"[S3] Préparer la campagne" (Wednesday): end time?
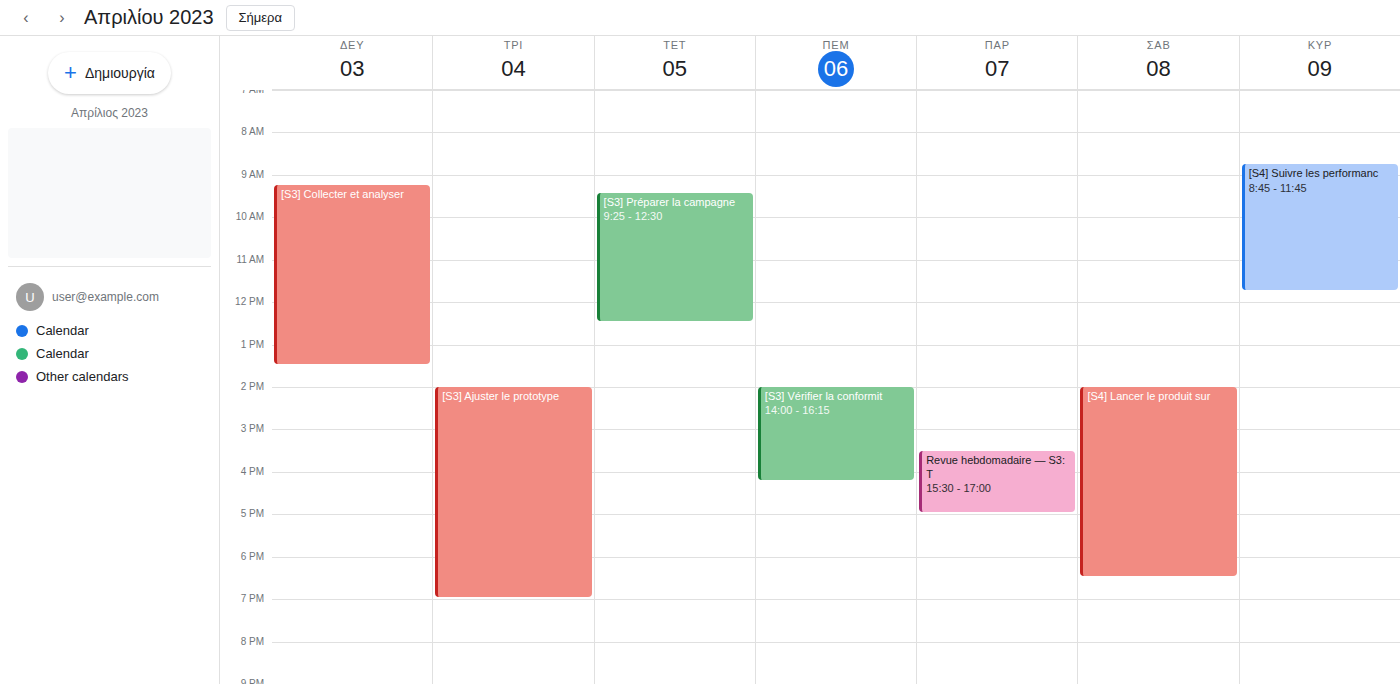
12:30 PM